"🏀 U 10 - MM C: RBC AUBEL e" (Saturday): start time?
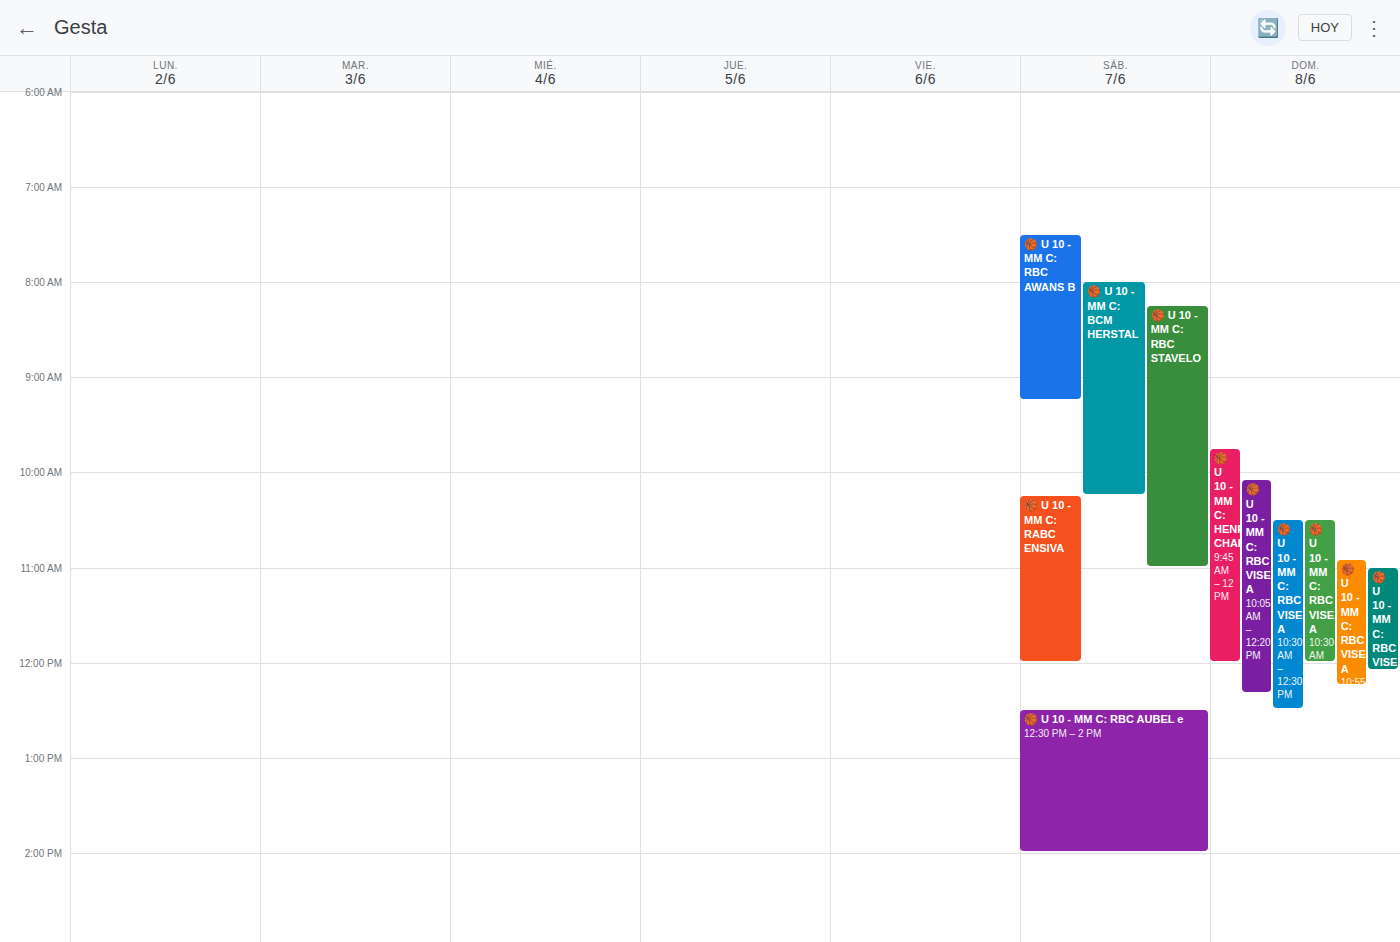
12:30